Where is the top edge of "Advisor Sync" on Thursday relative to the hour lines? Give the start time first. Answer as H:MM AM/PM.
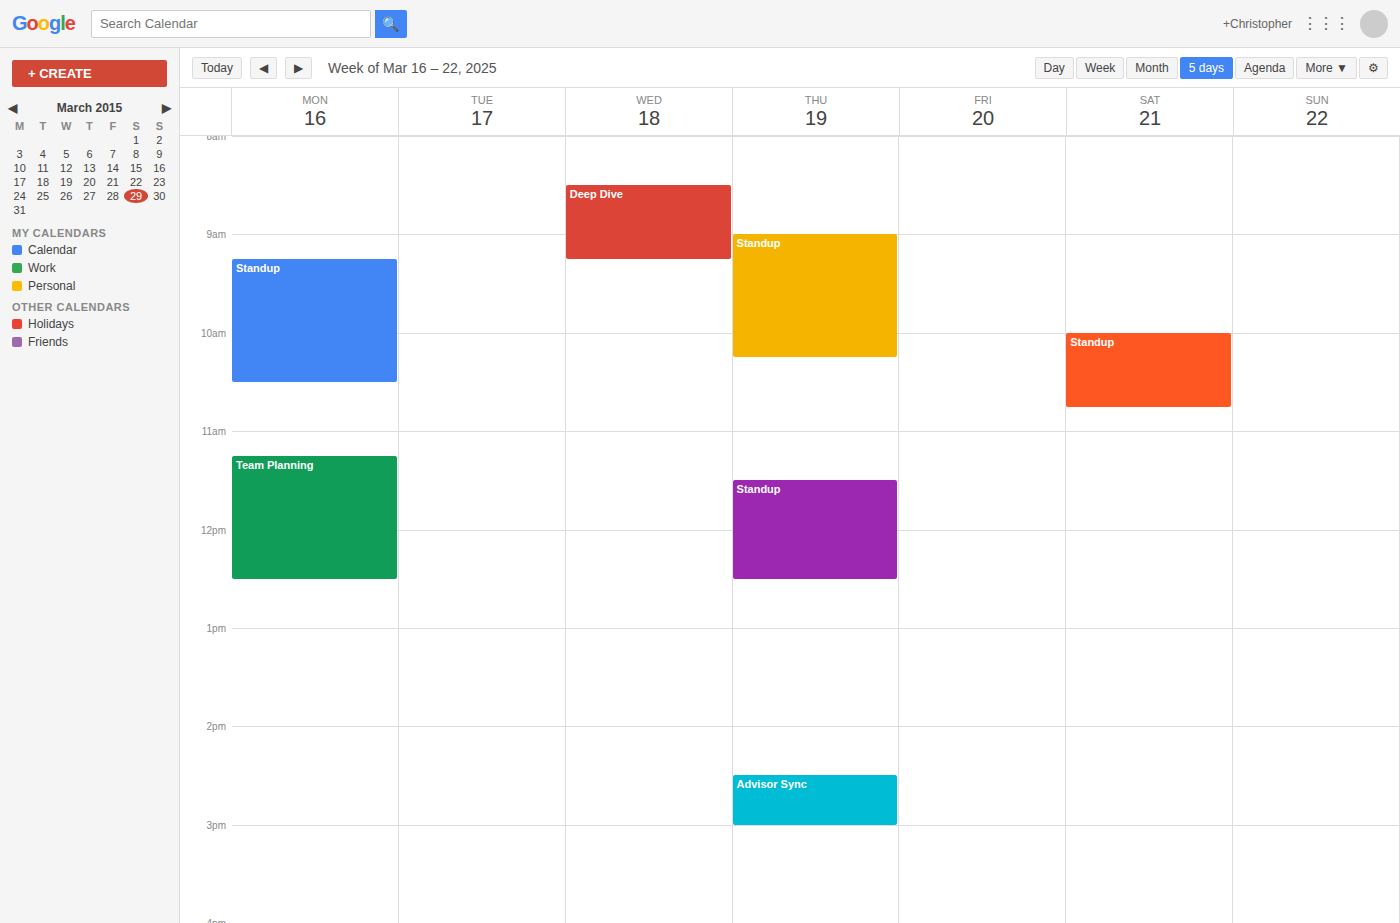
2:30 PM -- halfway between the 2 PM and 3 PM lines.